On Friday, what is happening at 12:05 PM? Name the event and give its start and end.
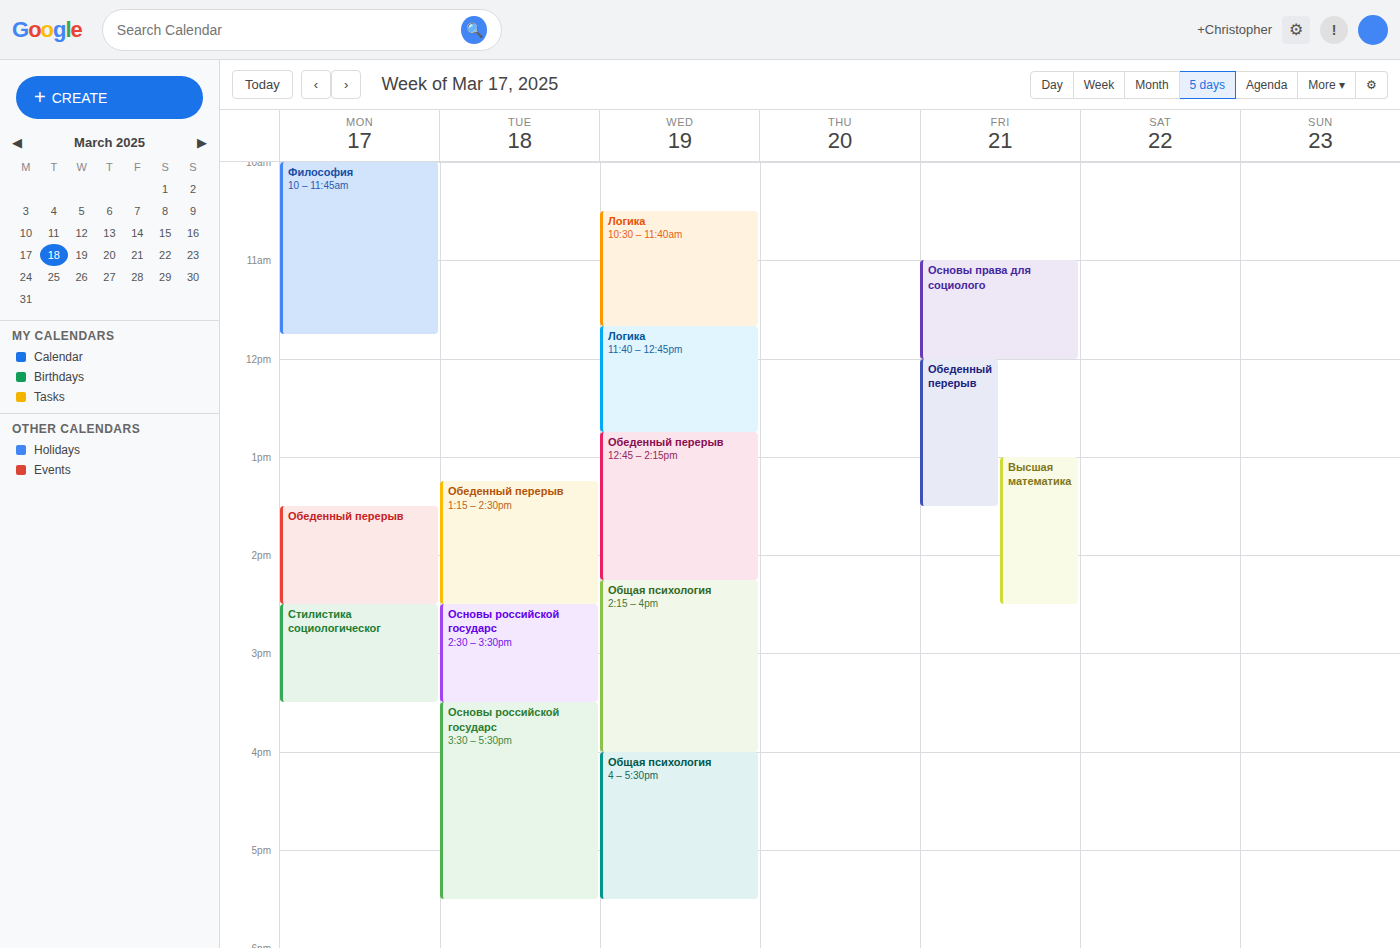
"Обеденный перерыв", 12:00 PM to 1:30 PM